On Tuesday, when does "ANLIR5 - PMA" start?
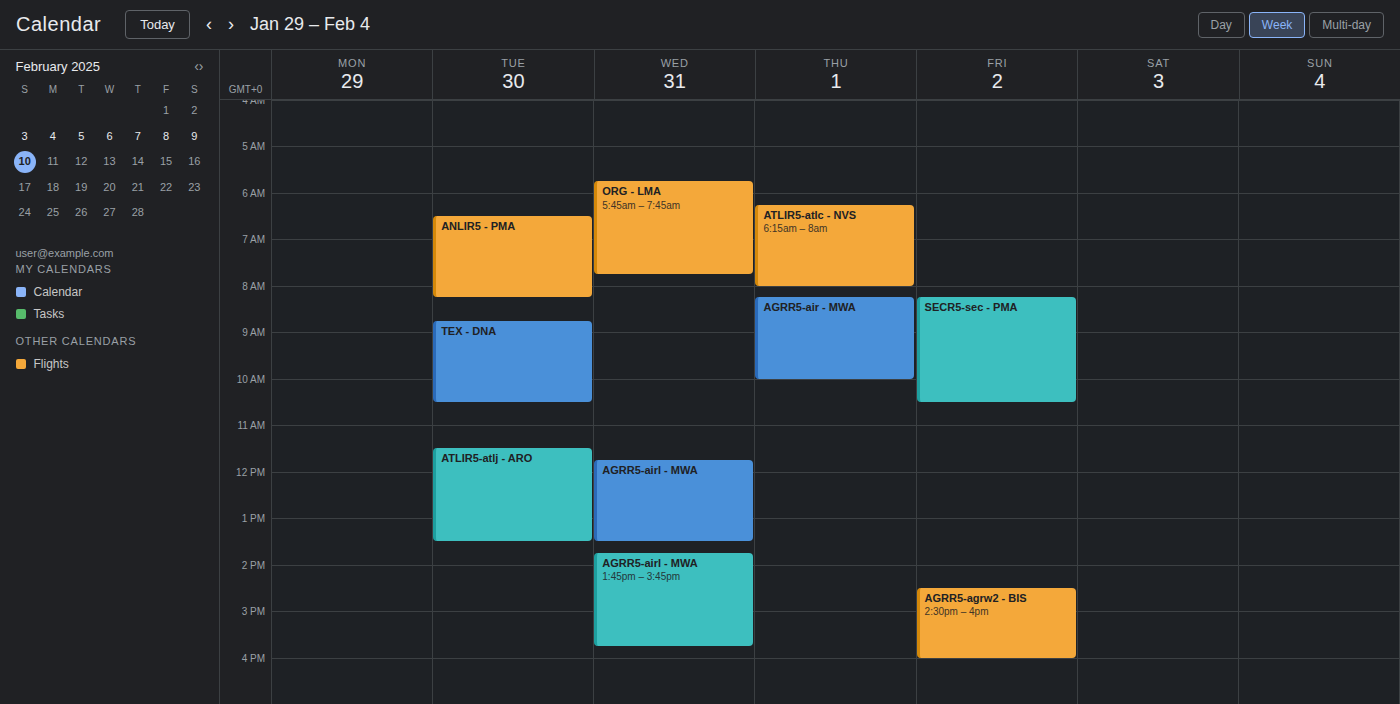
6:30 AM